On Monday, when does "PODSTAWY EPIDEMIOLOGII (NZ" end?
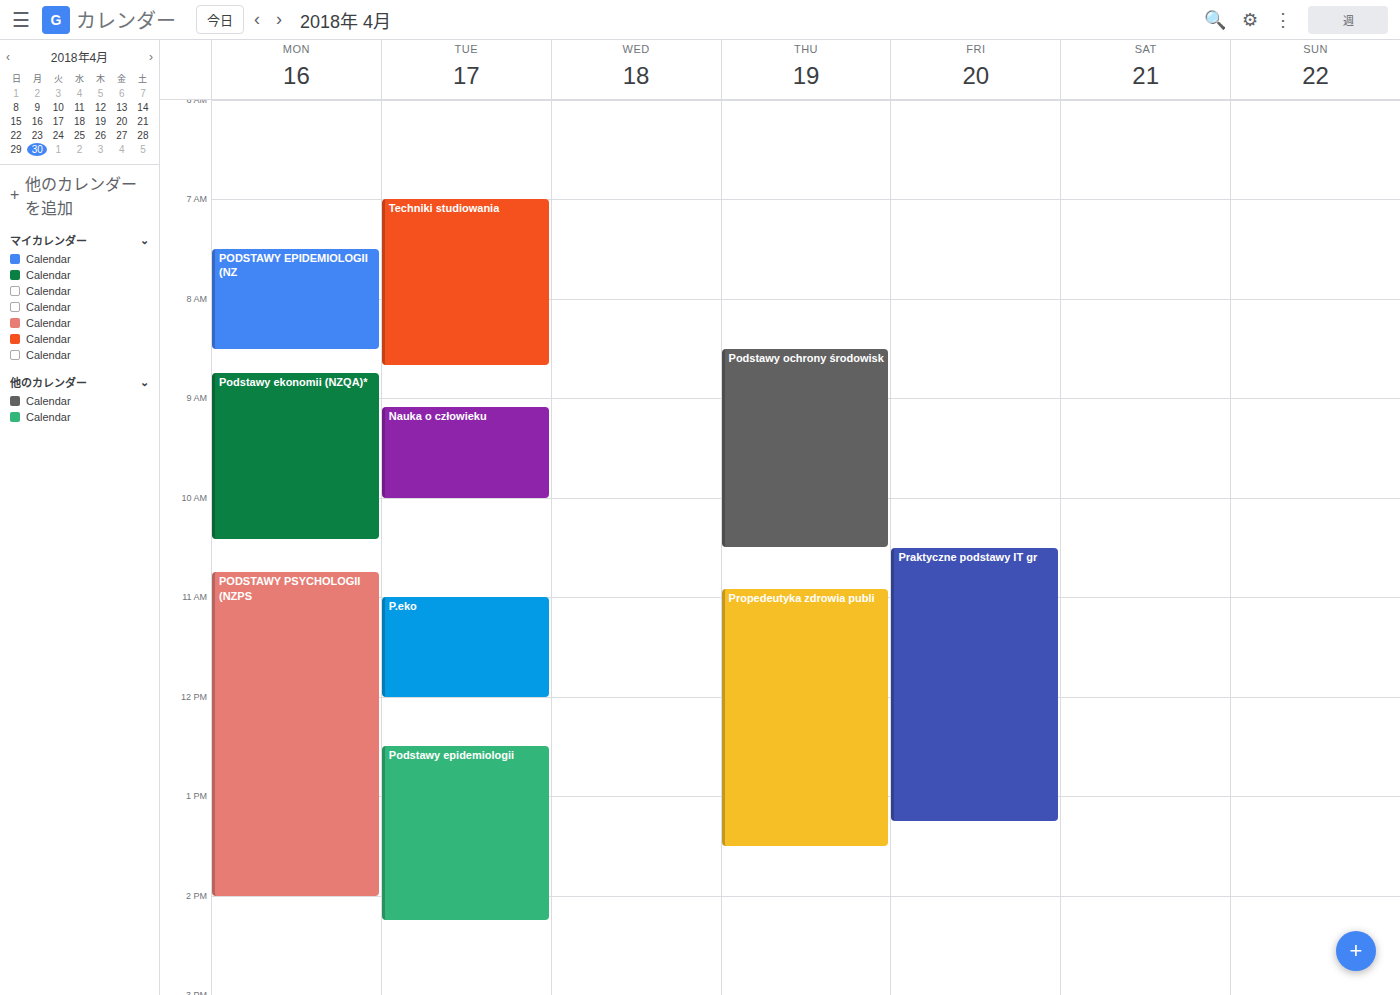
8:30 AM